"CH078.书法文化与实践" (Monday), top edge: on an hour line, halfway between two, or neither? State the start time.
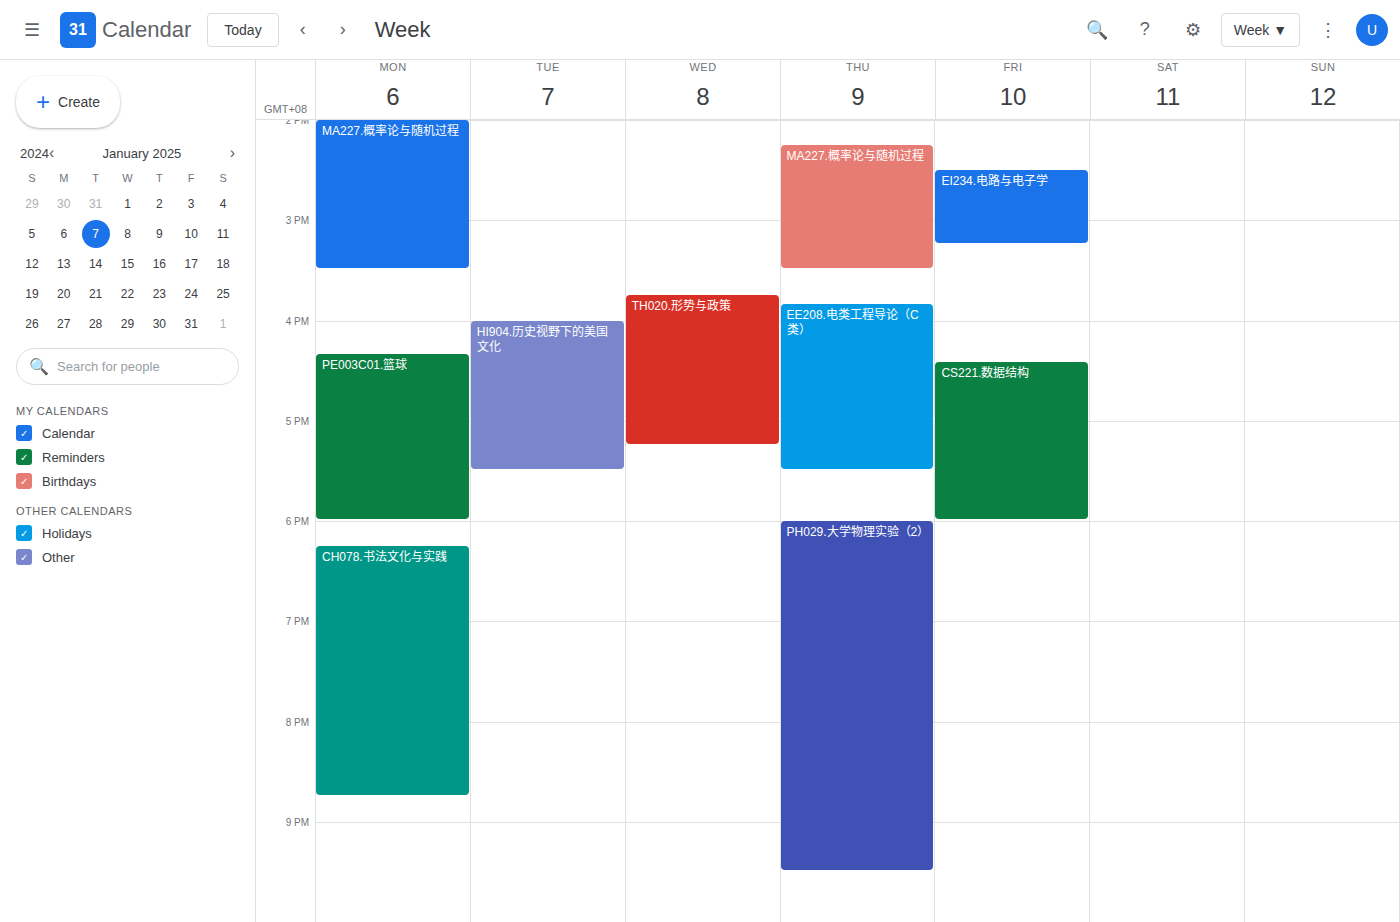
6:15 PM -- neither: a quarter of the way from the 6 PM line to the 7 PM line.